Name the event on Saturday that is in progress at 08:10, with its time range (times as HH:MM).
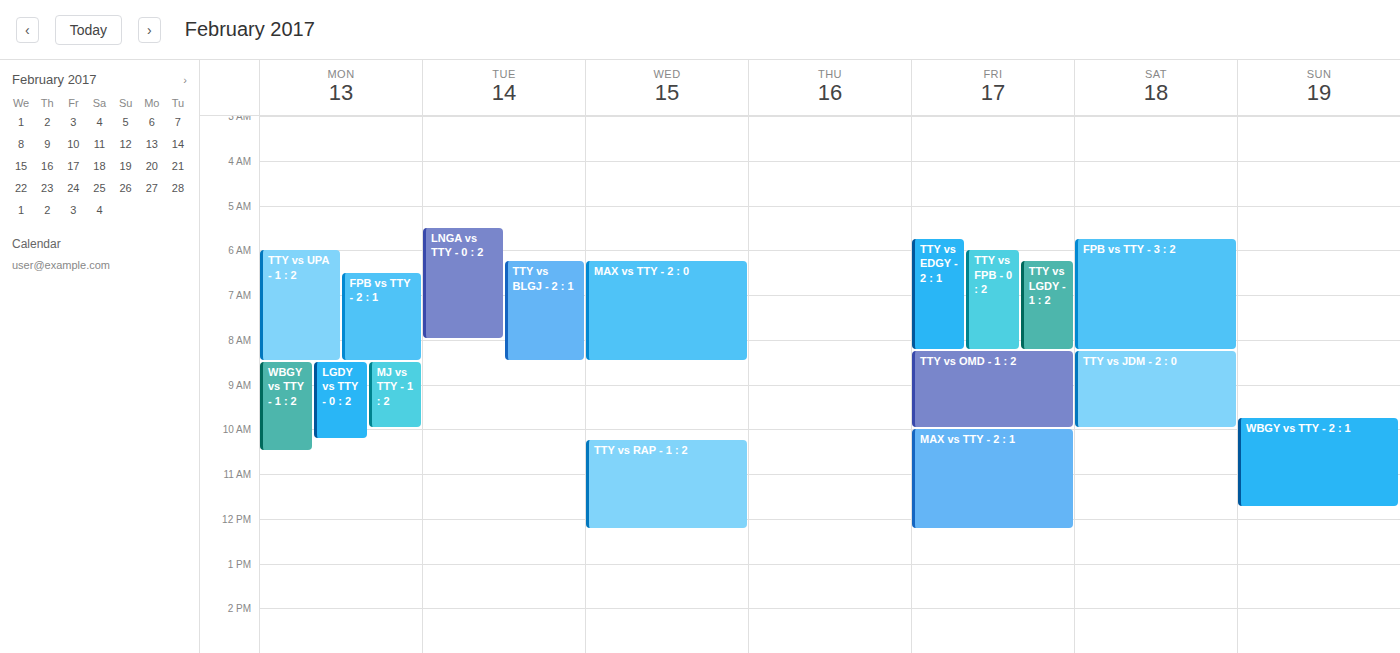
"FPB vs TTY - 3 : 2", 05:45 to 08:15